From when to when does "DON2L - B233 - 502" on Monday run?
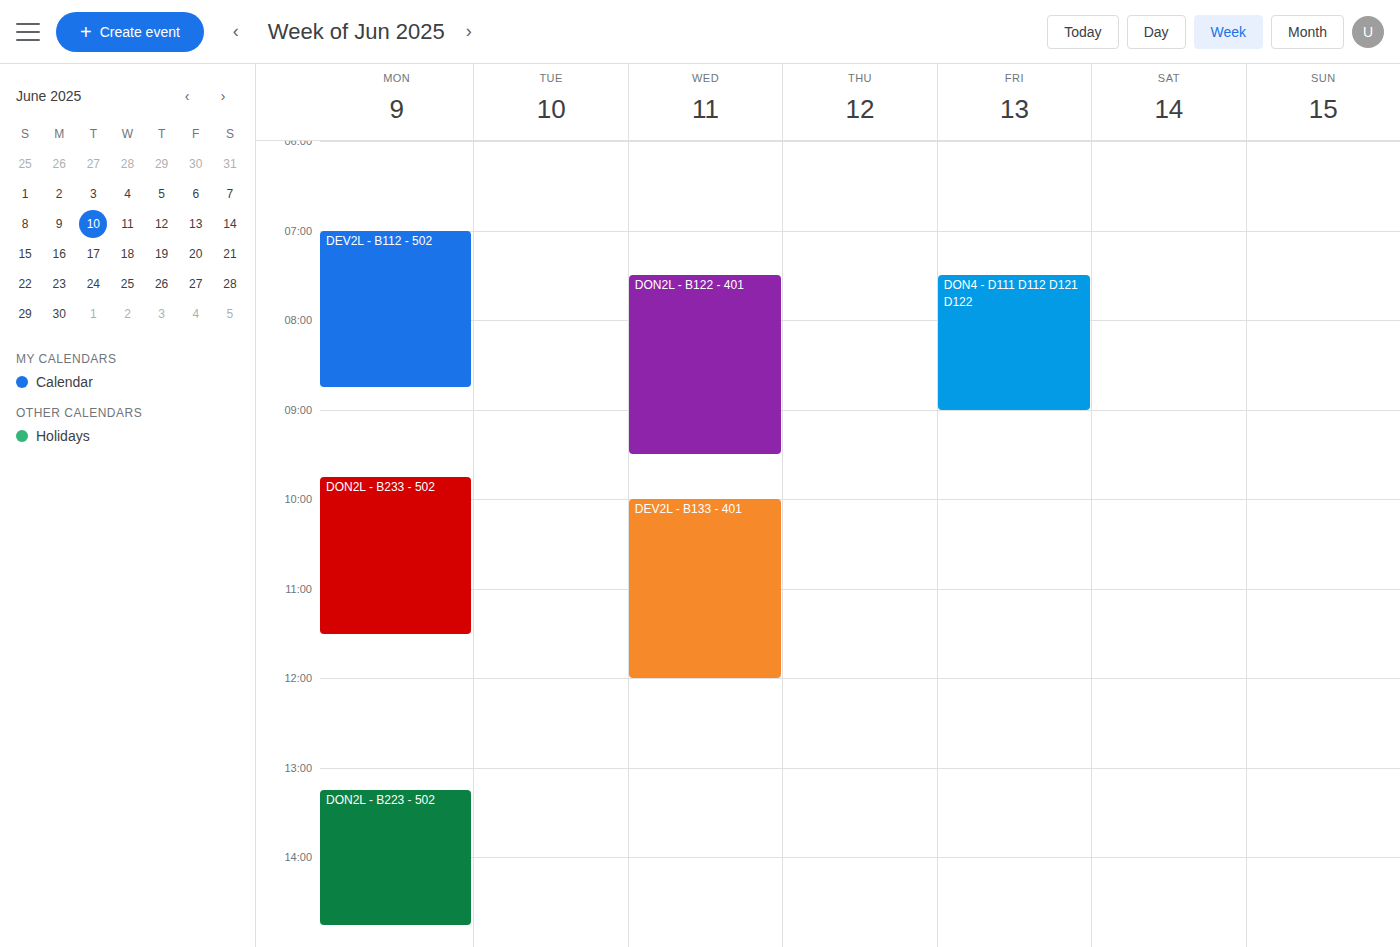
9:45 AM to 11:30 AM